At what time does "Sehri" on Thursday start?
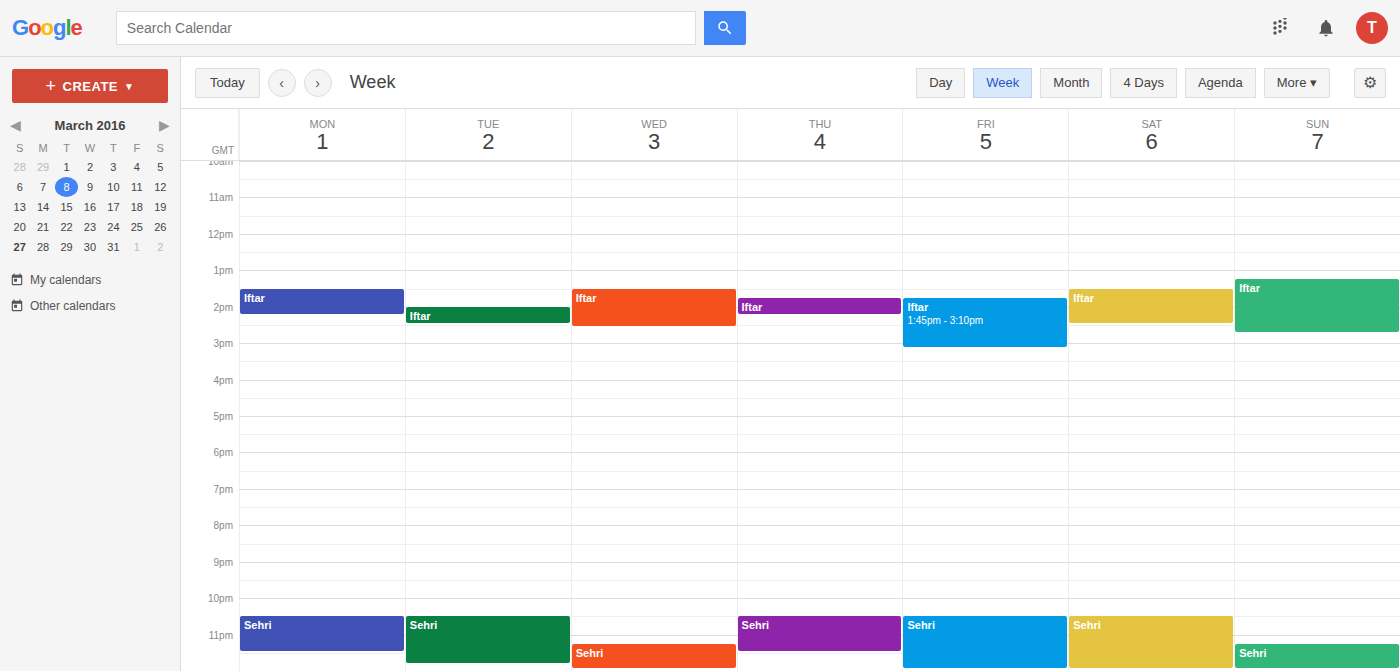
10:30 PM